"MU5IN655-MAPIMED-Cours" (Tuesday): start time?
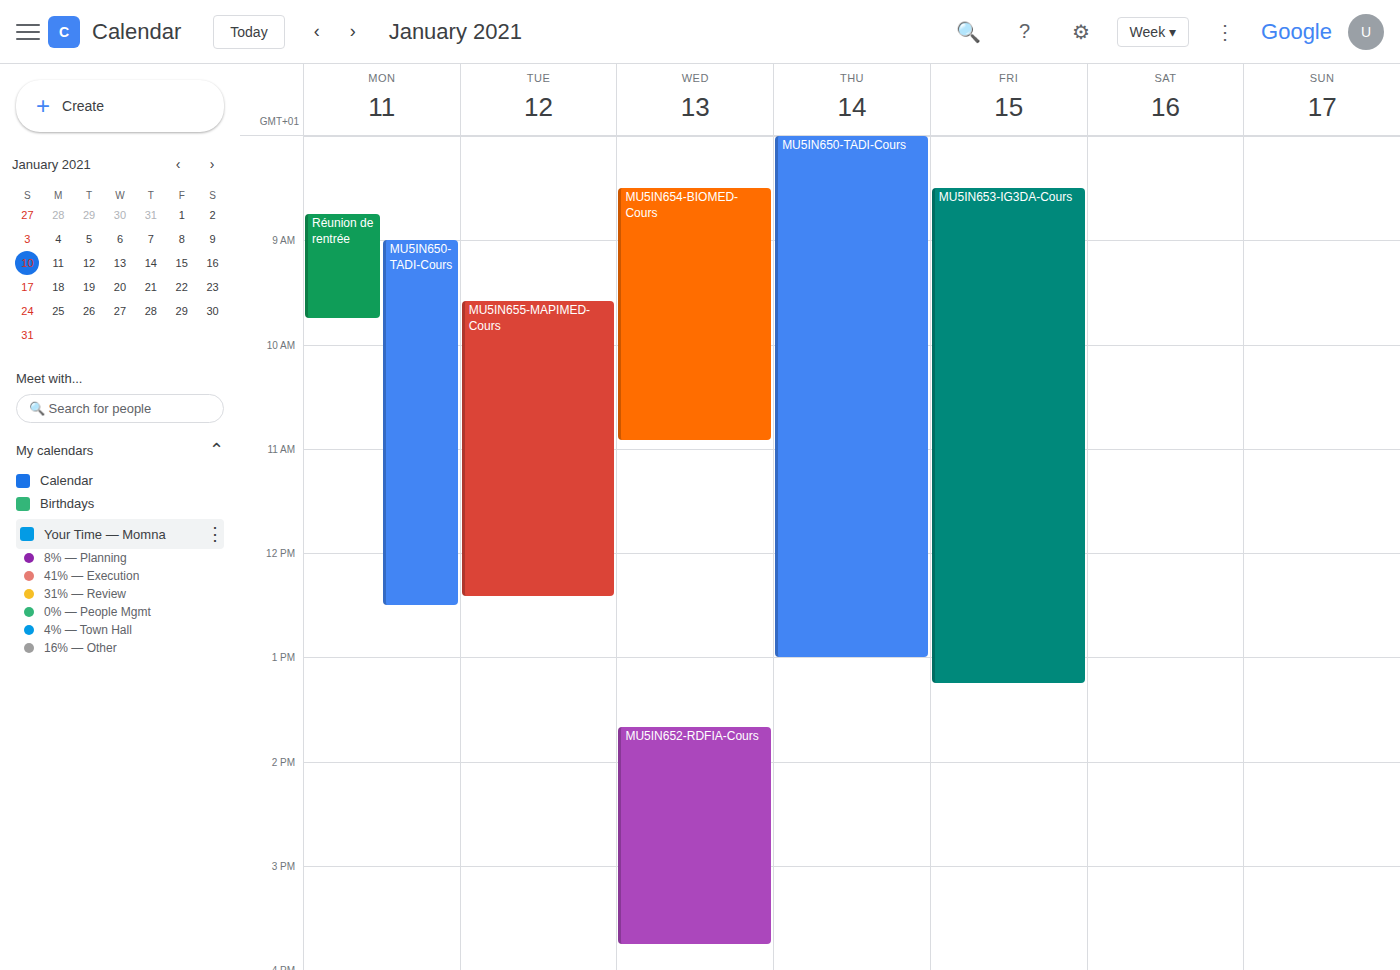
9:35 AM